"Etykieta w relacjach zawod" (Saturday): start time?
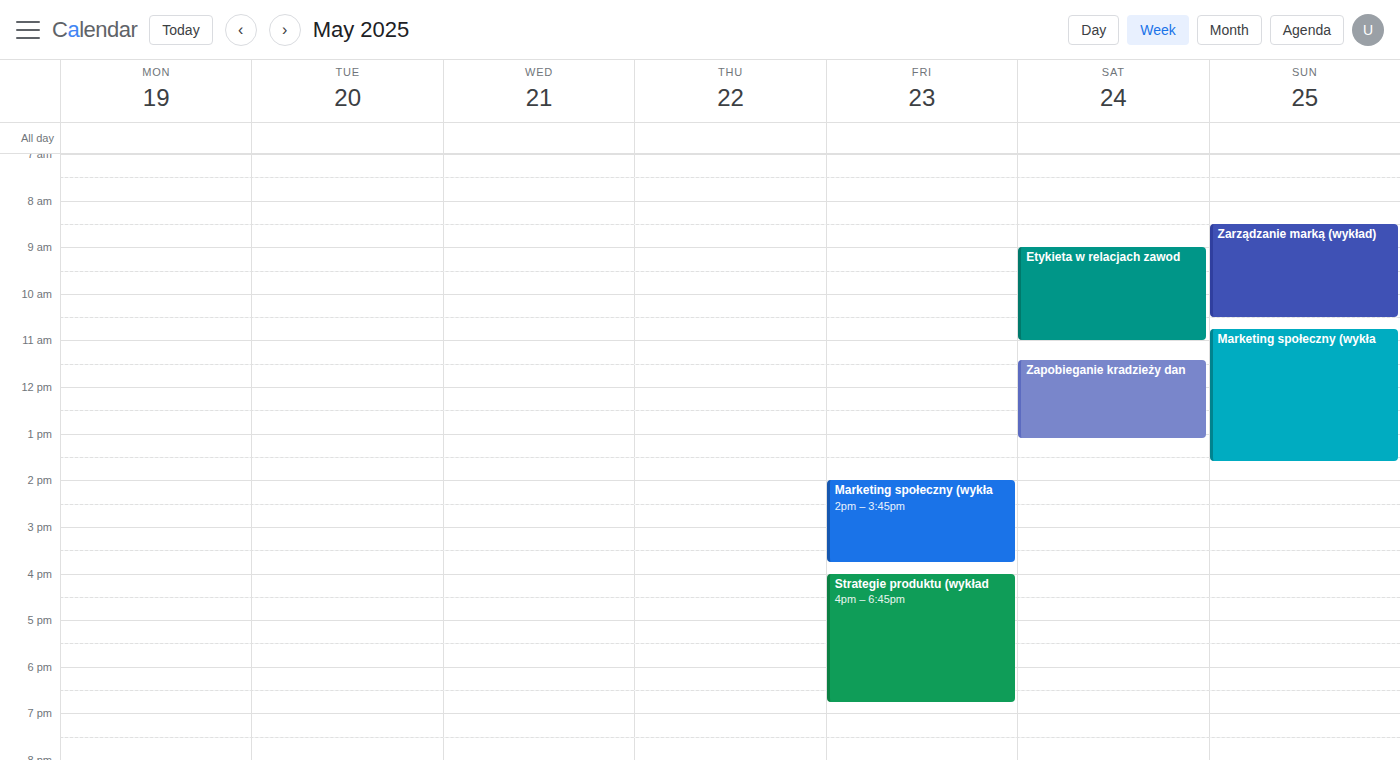
9:00 AM